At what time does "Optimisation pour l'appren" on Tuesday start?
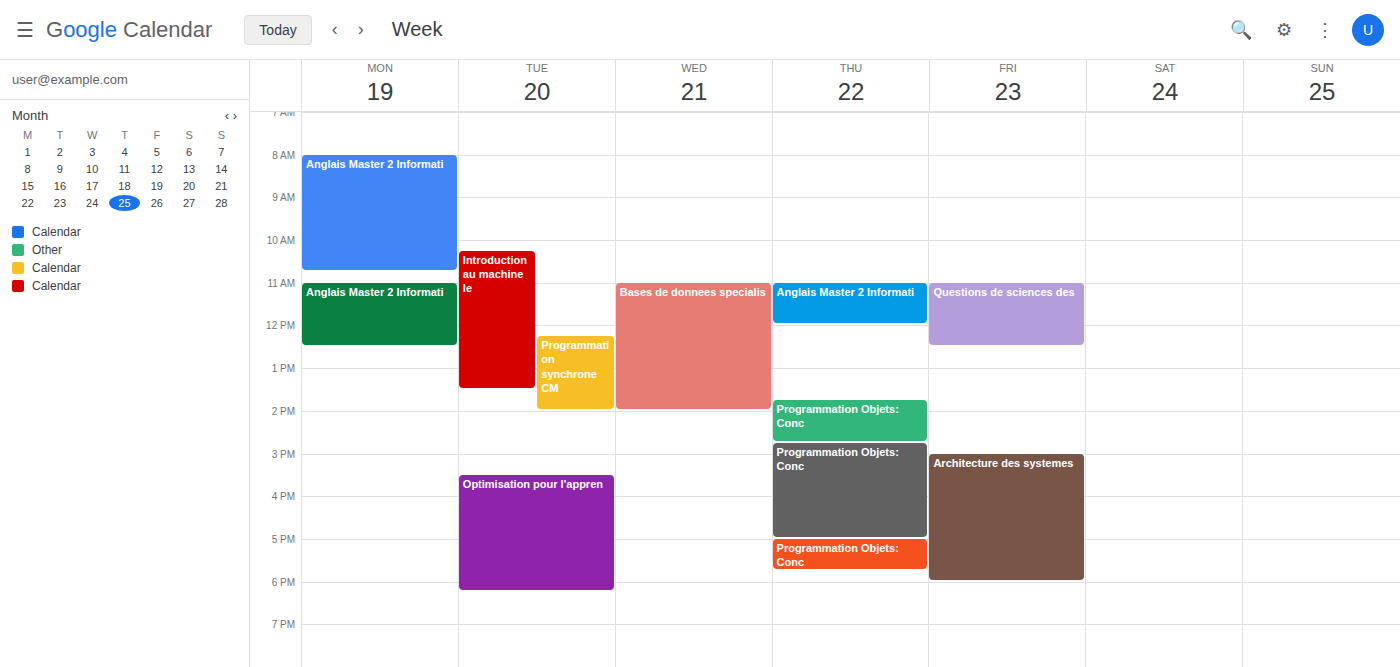
3:30 PM